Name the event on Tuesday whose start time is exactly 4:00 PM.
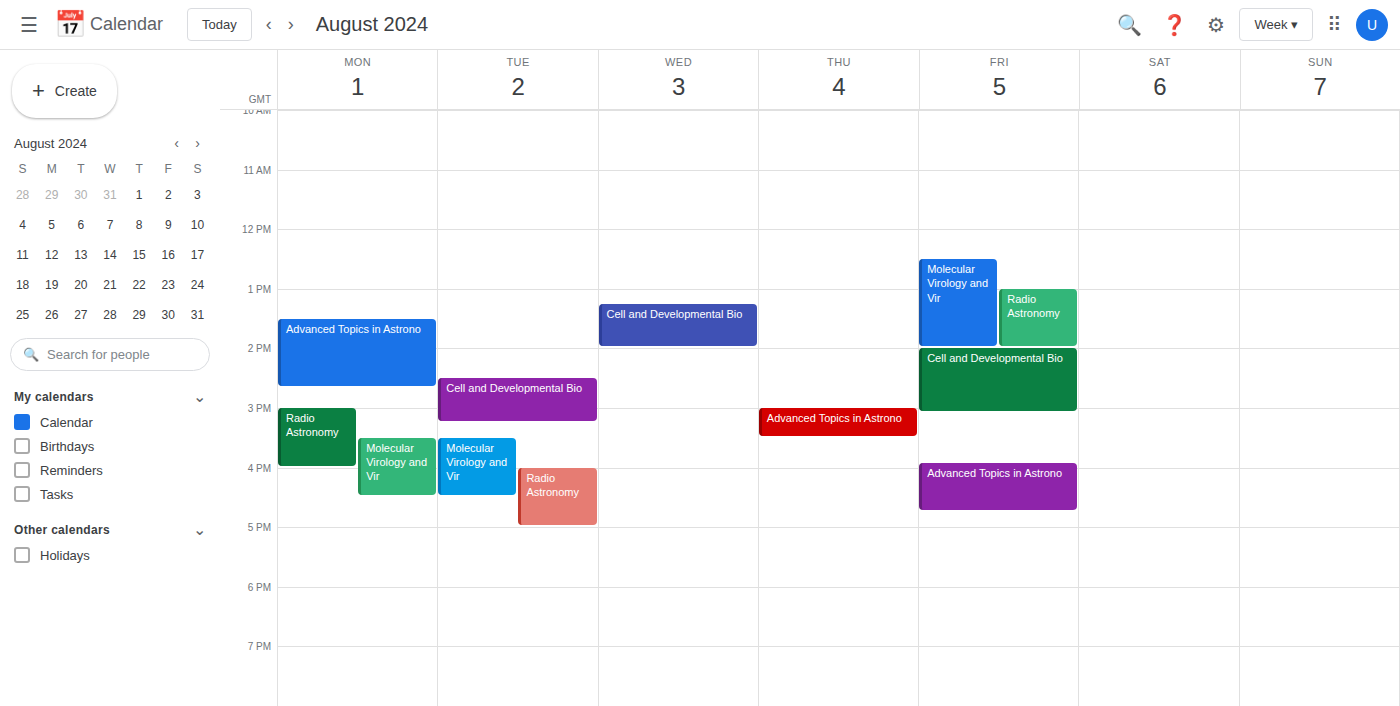
"Radio Astronomy"